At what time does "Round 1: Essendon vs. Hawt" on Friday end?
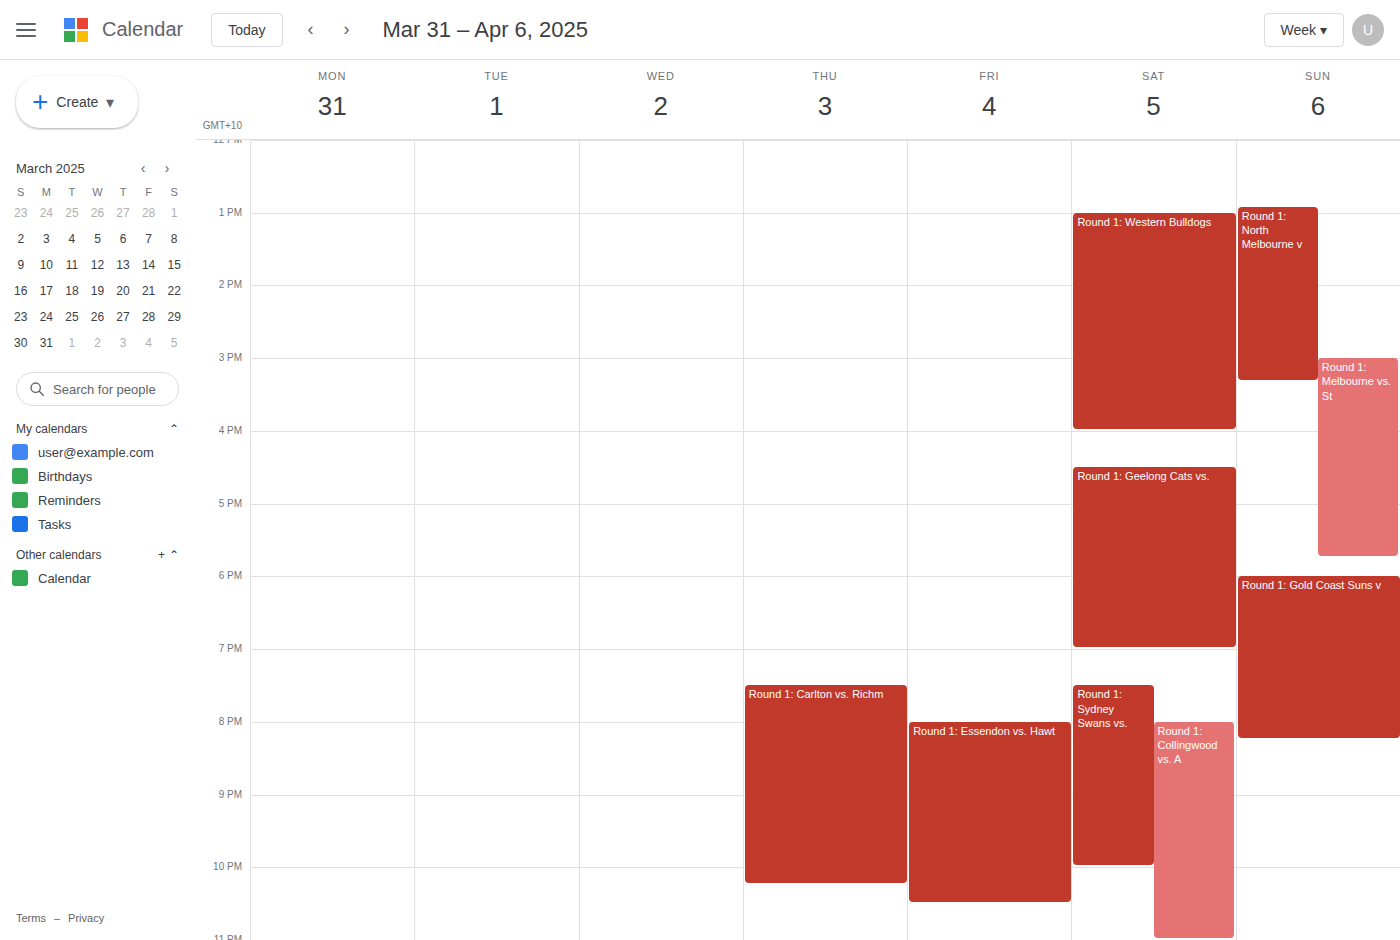
10:30 PM